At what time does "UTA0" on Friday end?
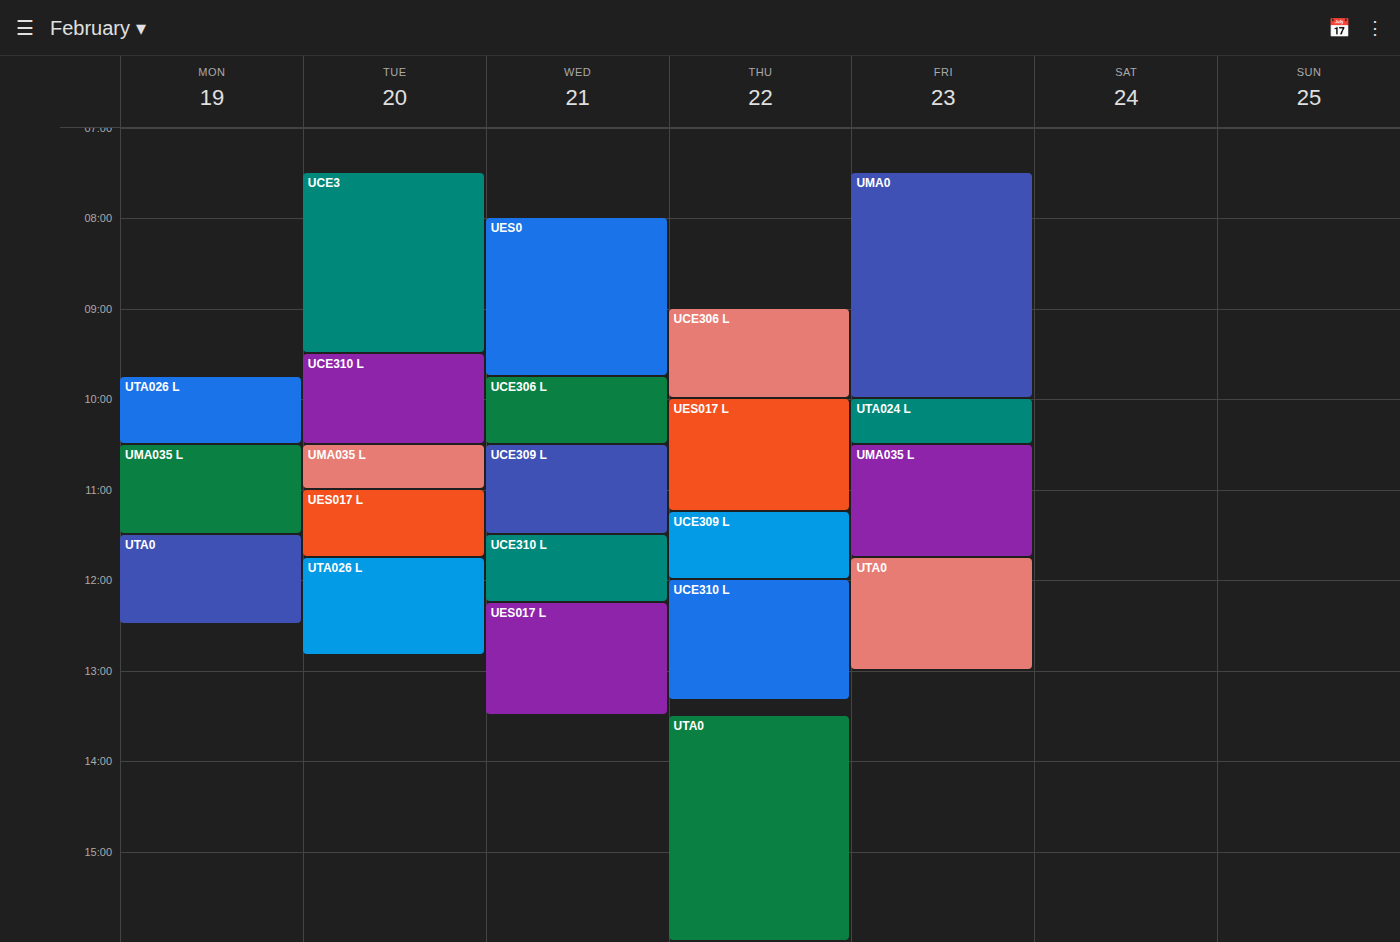
1:00 PM